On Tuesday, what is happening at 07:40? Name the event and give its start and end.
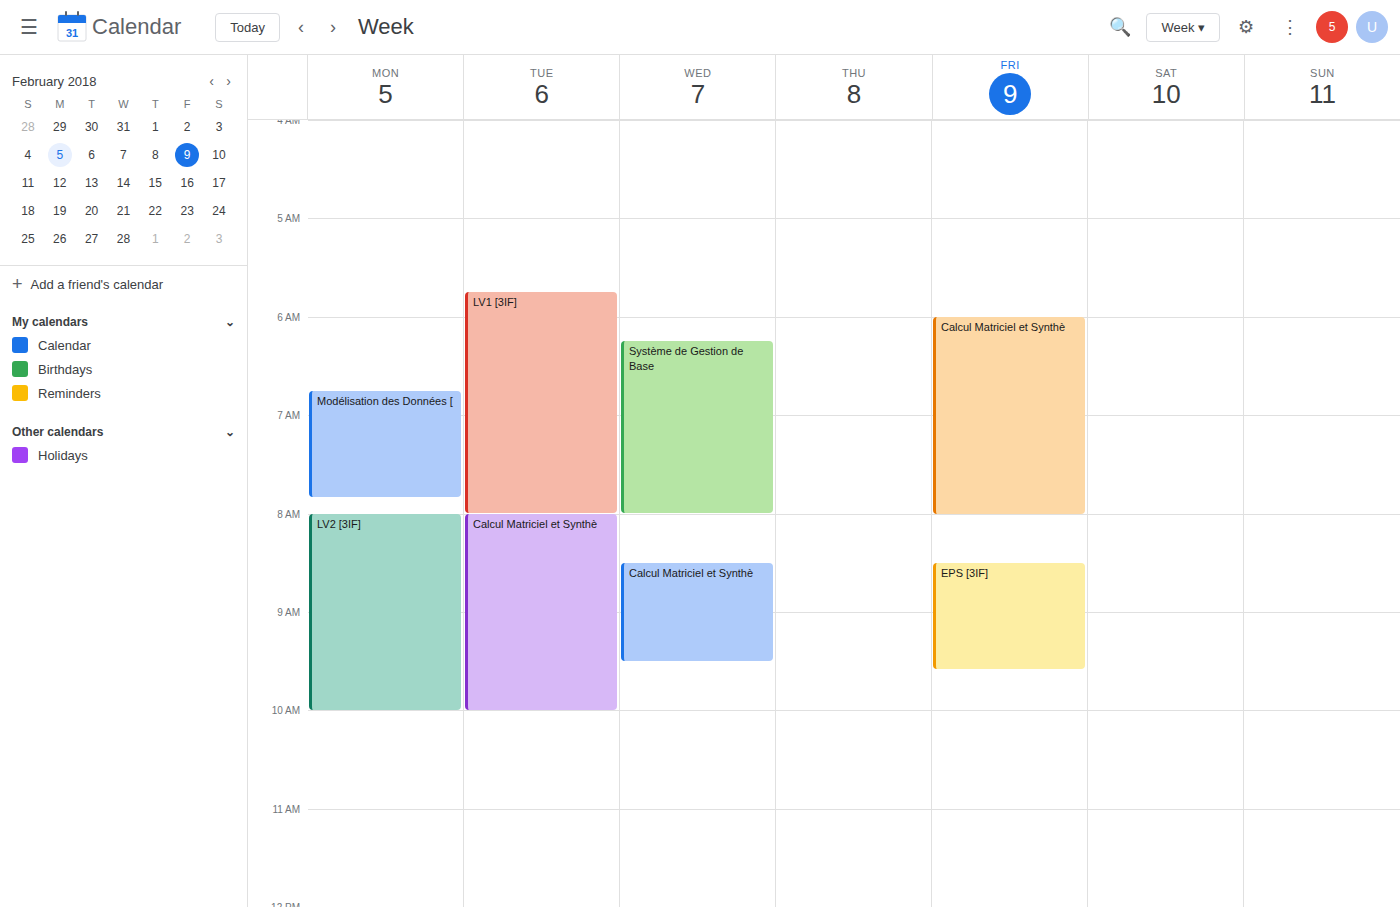
"LV1 [3IF]", 05:45 to 08:00